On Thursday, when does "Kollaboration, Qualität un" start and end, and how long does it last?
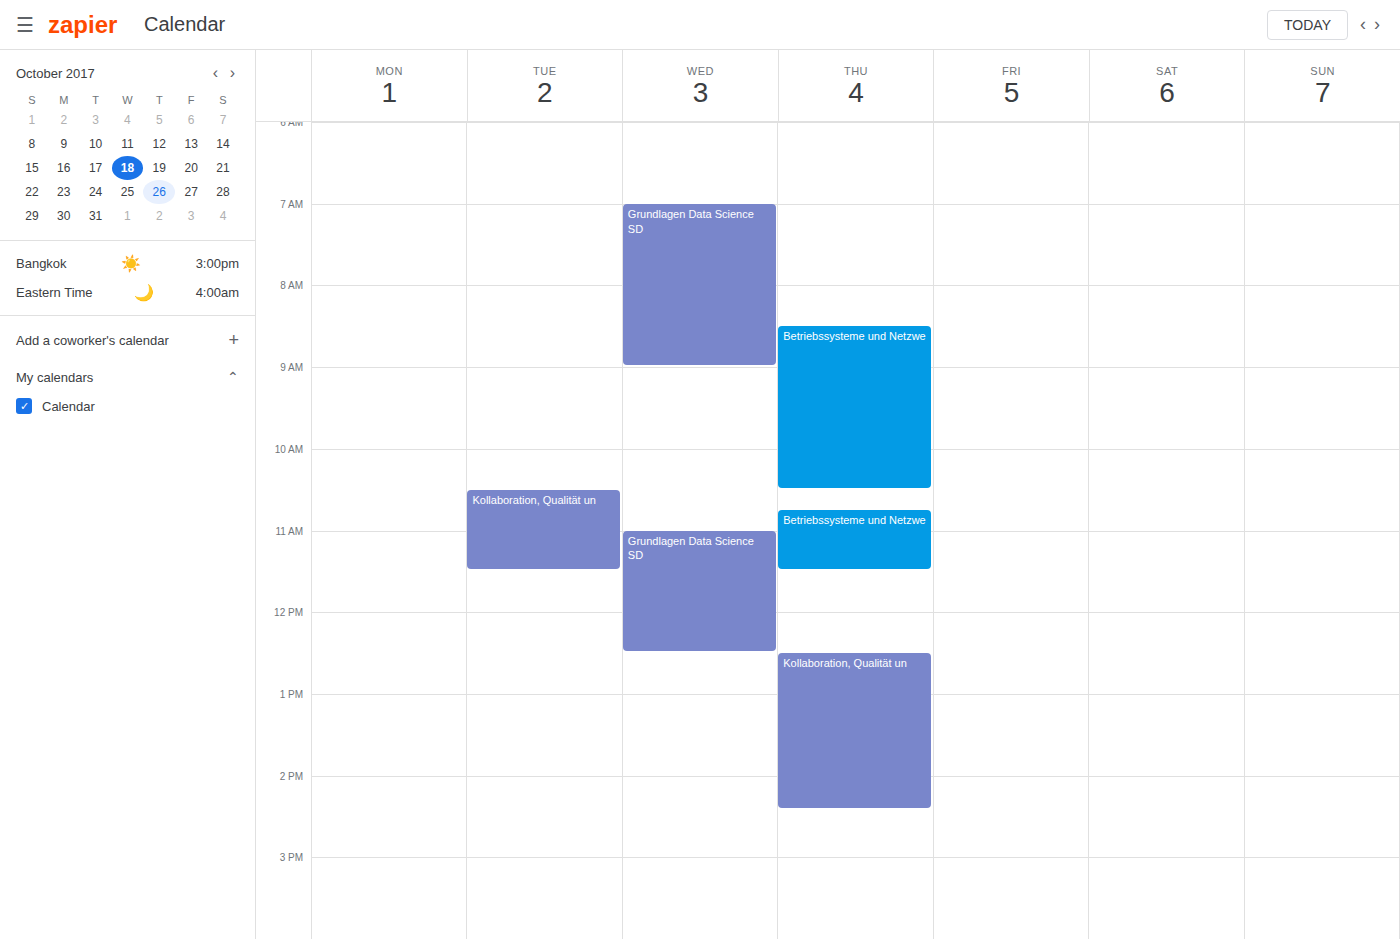
12:30 PM to 2:25 PM, 1 hour 55 minutes